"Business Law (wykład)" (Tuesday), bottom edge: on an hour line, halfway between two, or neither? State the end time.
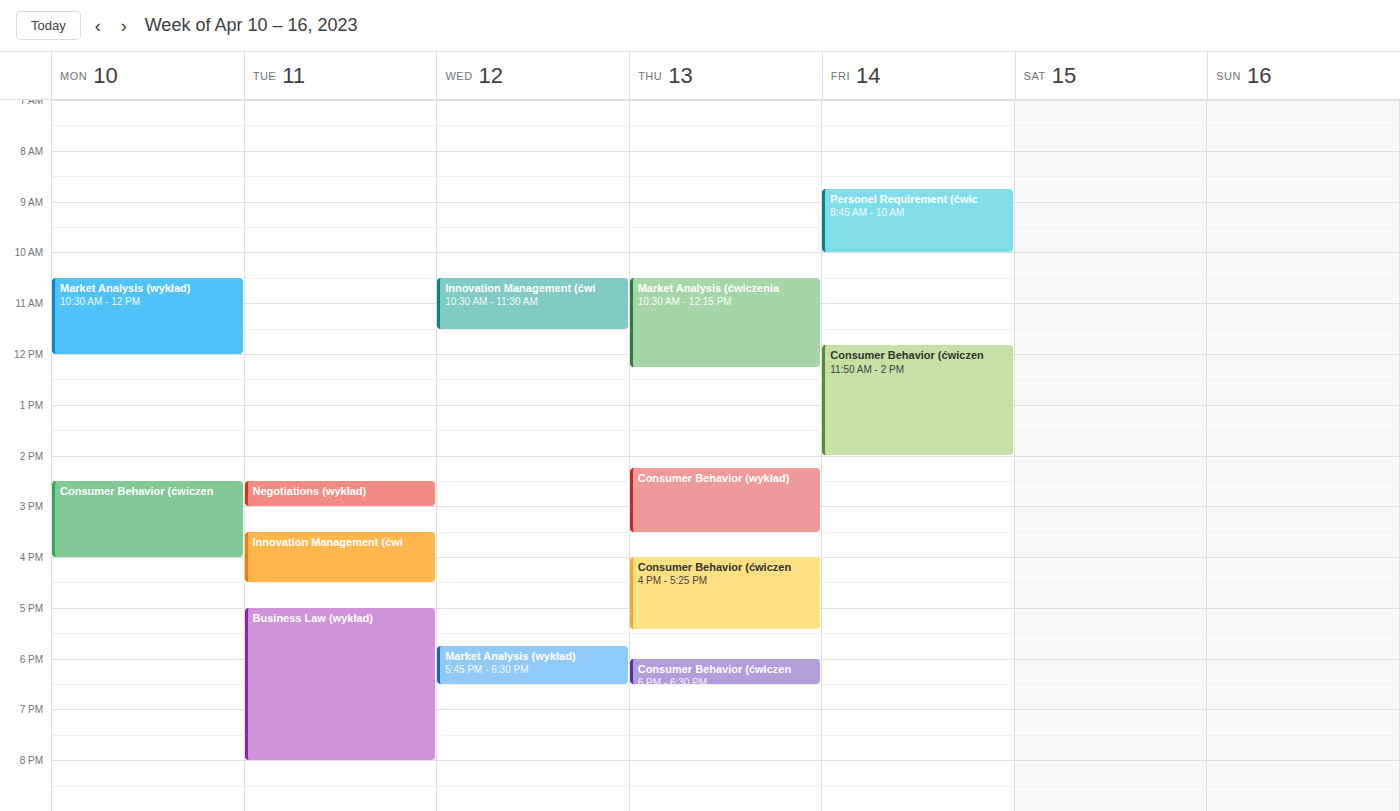
8:00 PM -- exactly on the 8 PM line.